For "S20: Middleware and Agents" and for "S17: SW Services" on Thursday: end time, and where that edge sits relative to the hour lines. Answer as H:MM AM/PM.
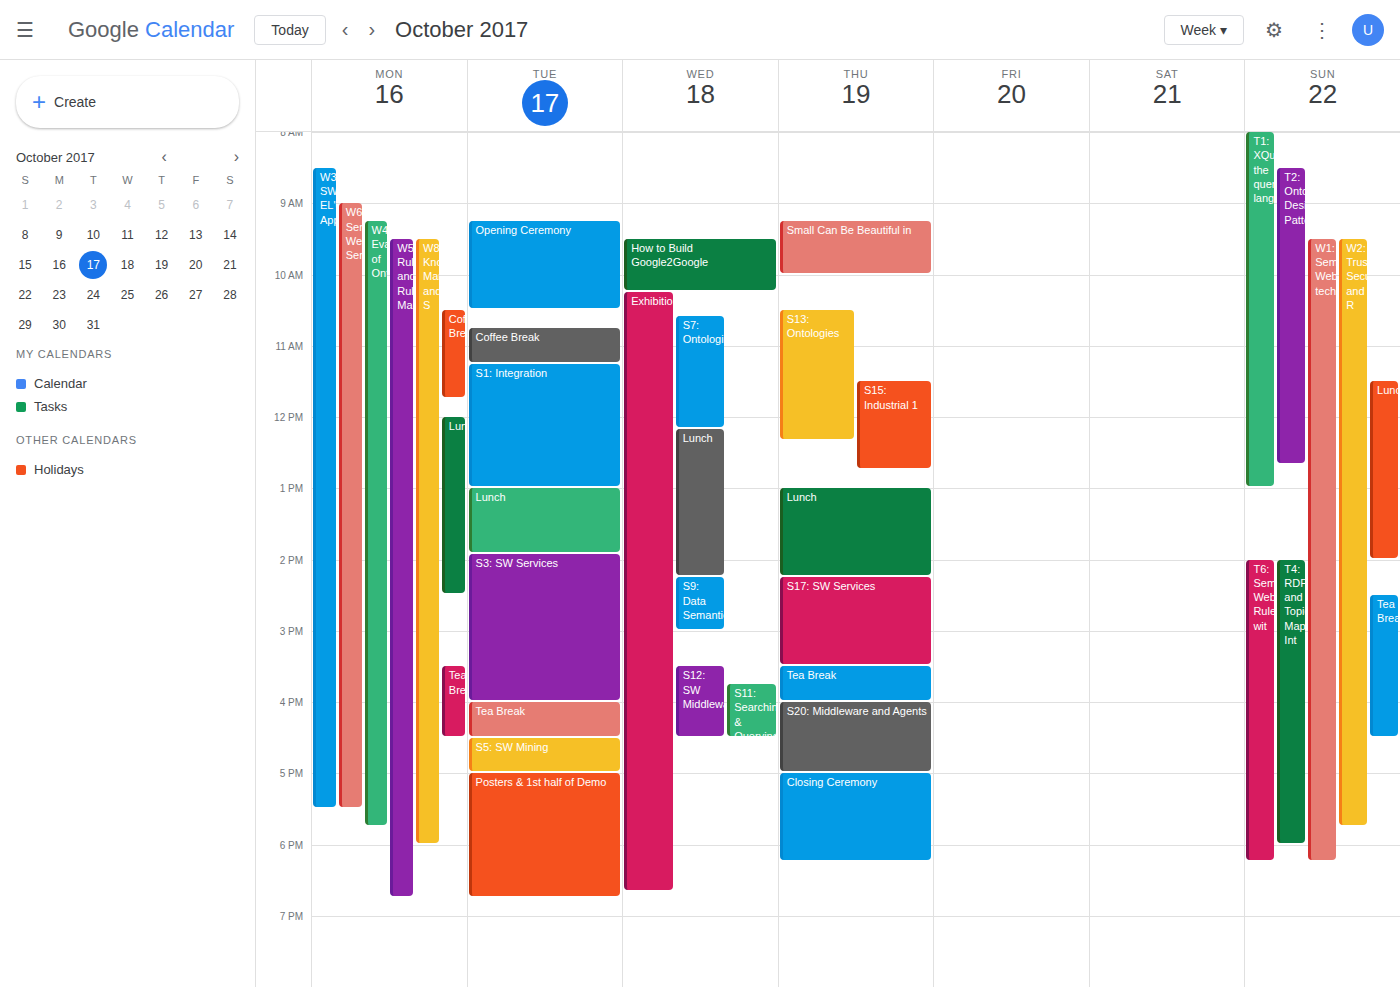
"S20: Middleware and Agents": 5:00 PM, exactly on the 5 PM line. "S17: SW Services": 3:30 PM, halfway between the 3 PM and 4 PM lines.